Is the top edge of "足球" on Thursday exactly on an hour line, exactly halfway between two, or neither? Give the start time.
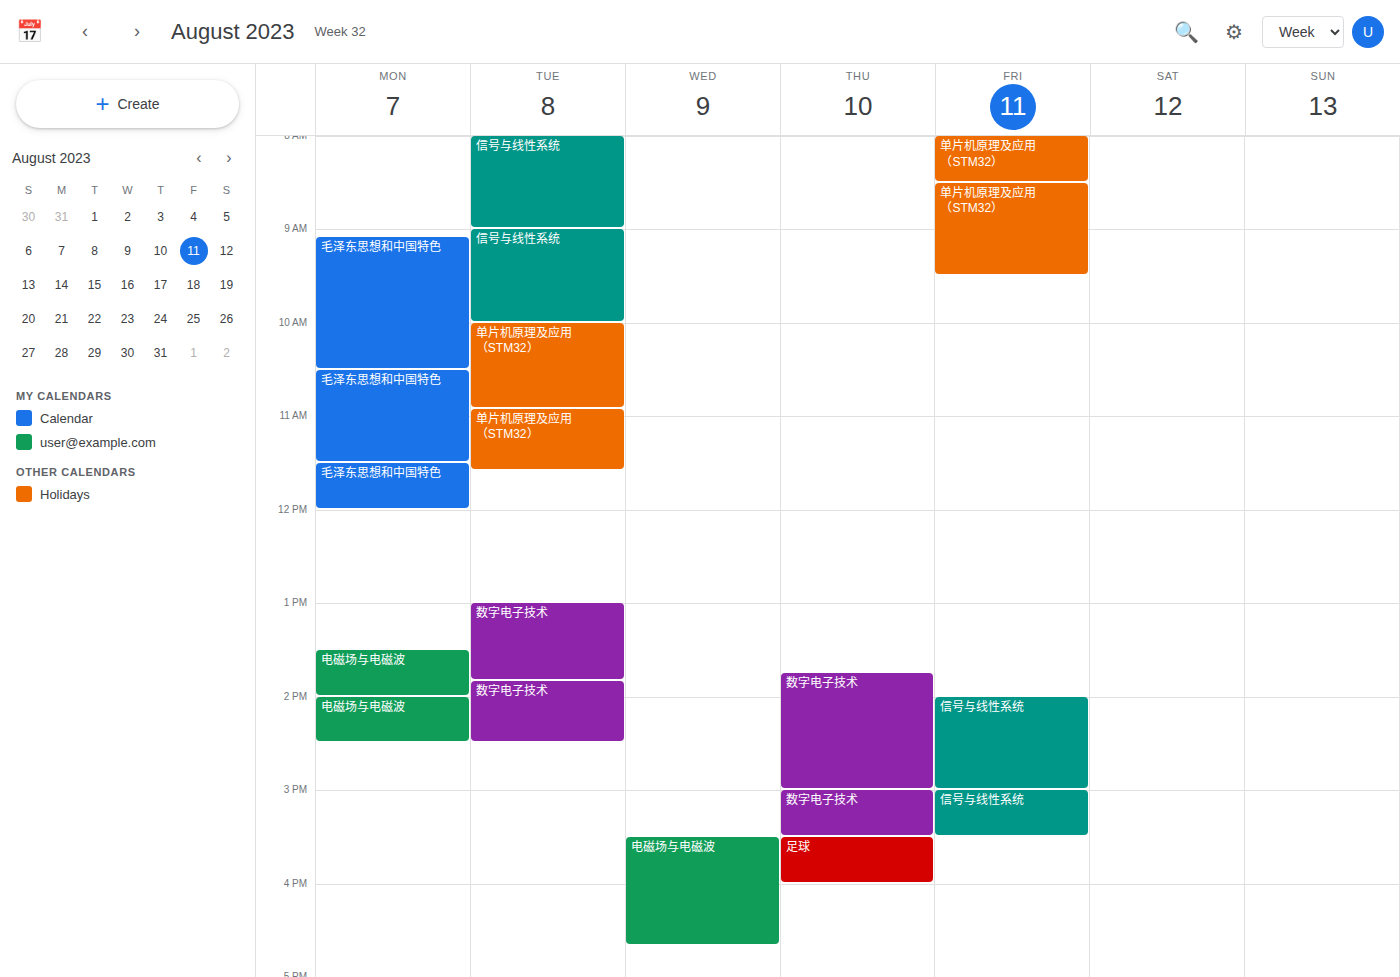
3:30 PM -- halfway between the 3 PM and 4 PM lines.